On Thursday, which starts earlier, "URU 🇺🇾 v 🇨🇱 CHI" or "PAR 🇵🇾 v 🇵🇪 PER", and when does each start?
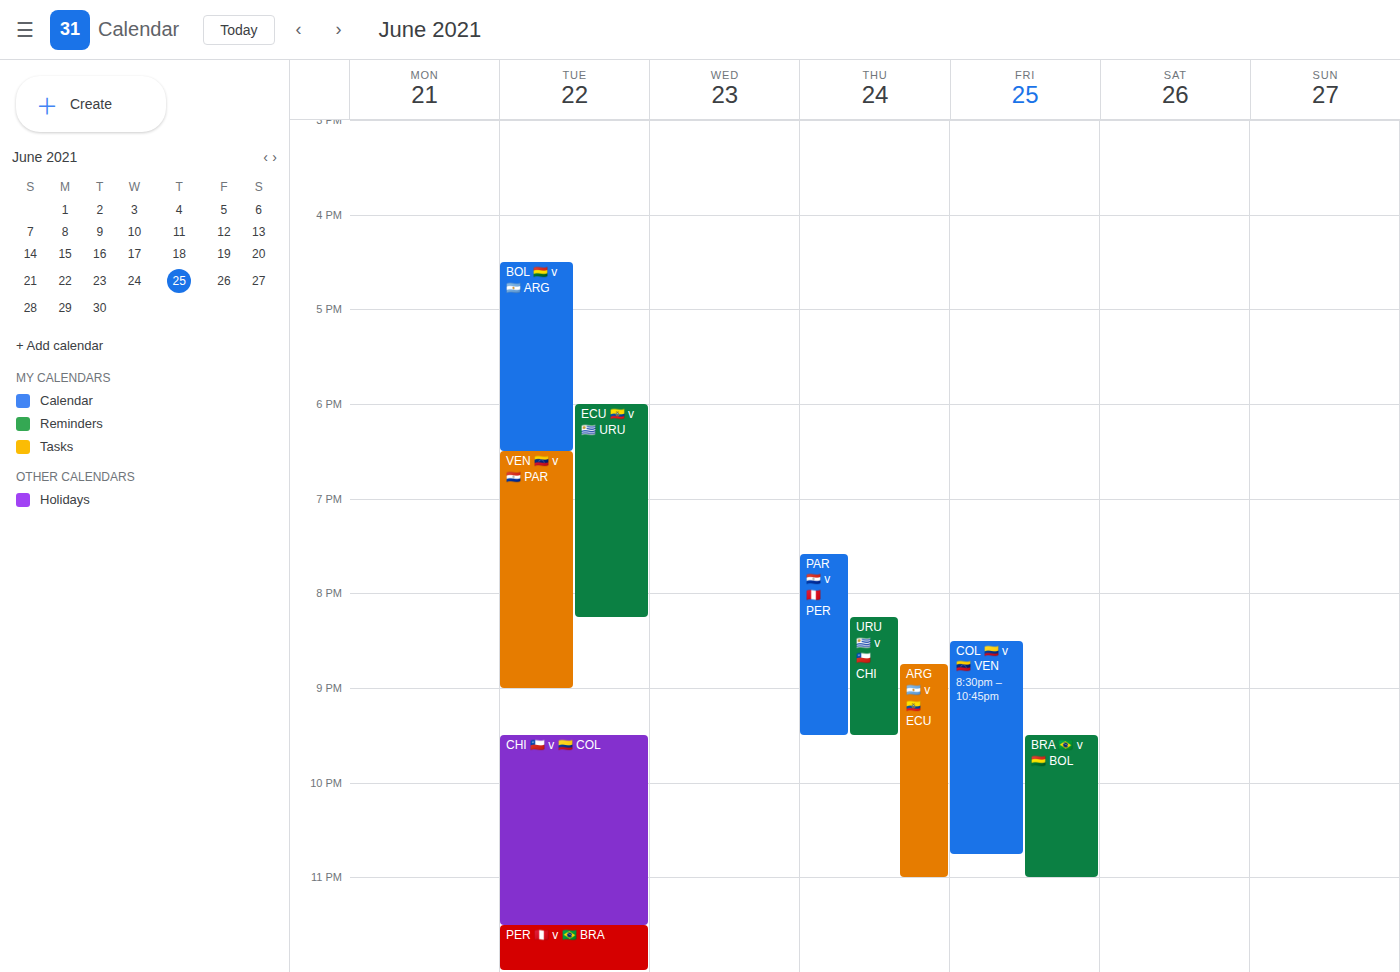
"PAR 🇵🇾 v 🇵🇪 PER" 7:35 PM; "URU 🇺🇾 v 🇨🇱 CHI" 8:15 PM.